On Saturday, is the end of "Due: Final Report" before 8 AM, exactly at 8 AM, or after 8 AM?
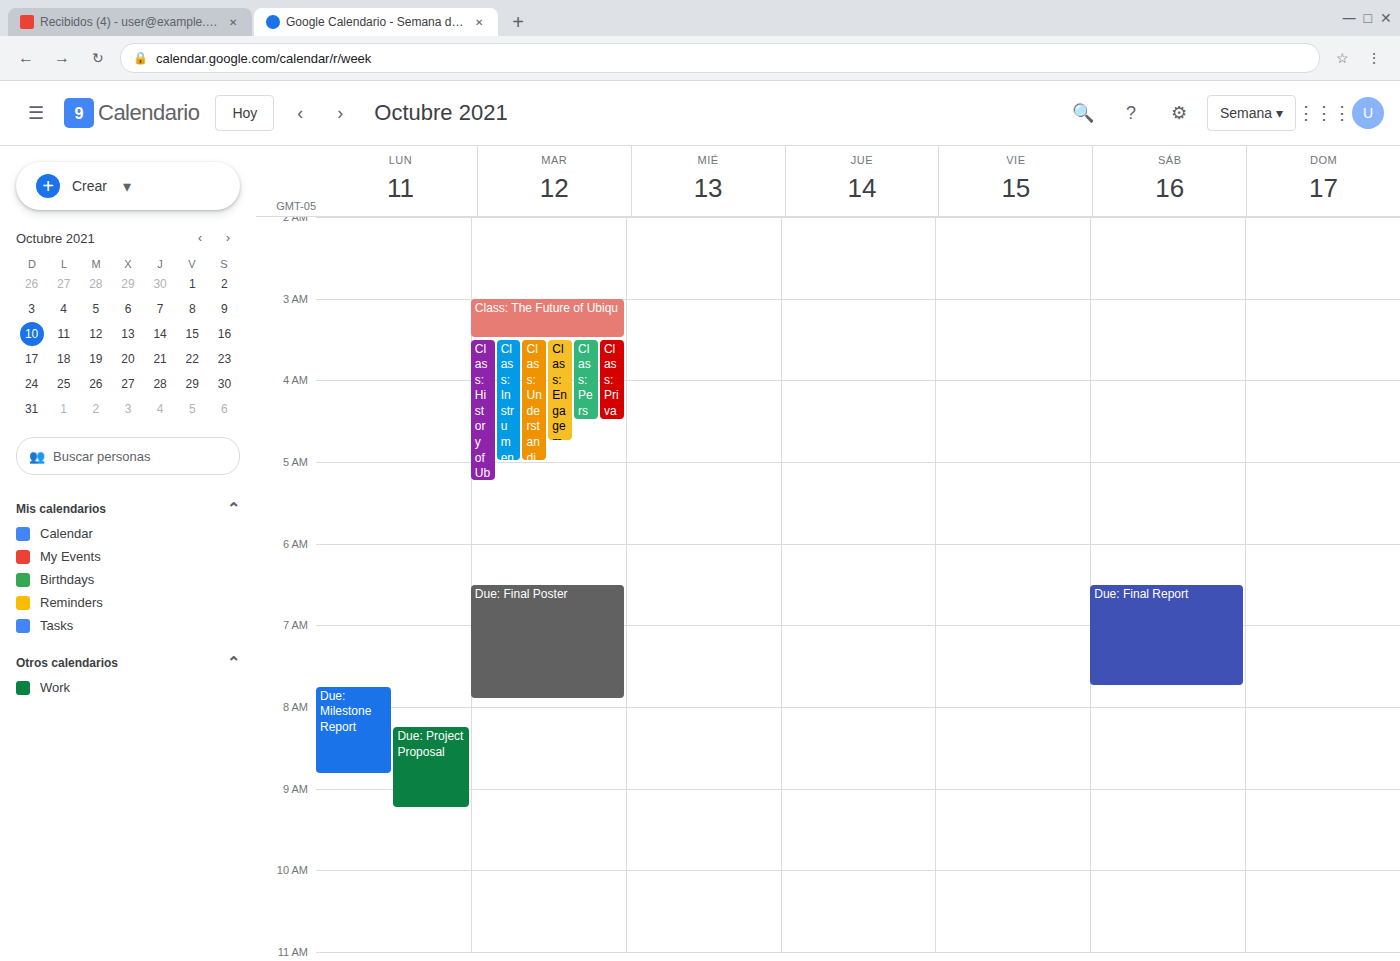
7:45 AM -- before 8 AM, 15 minutes above the 8 AM line.